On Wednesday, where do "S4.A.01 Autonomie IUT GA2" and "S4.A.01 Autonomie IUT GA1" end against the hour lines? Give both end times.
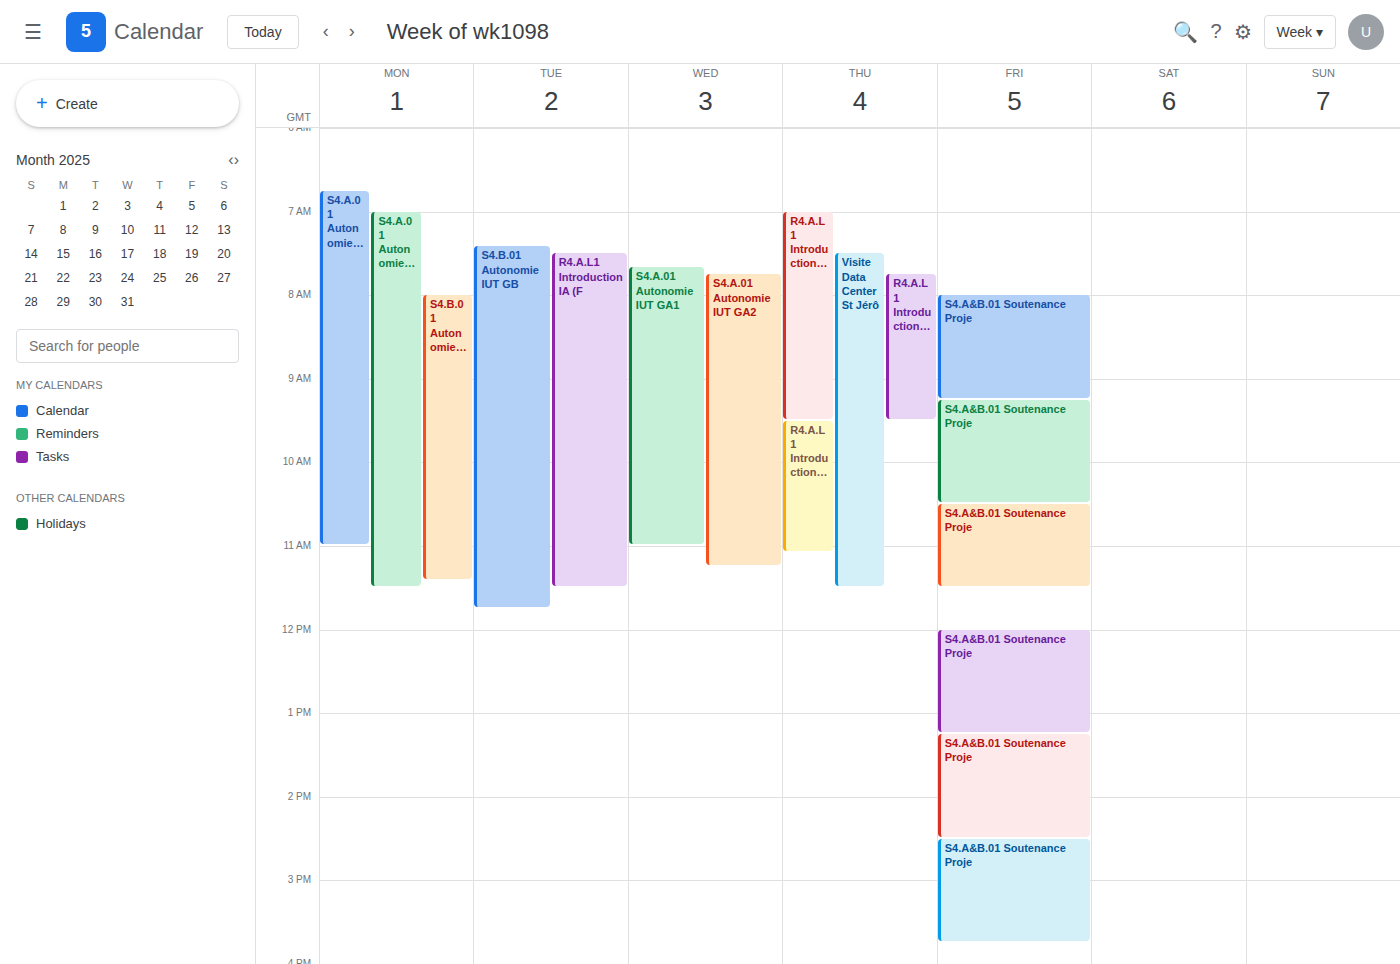
"S4.A.01 Autonomie IUT GA2": 11:15, neither: a quarter of the way from the 11:00 line to the 12:00 line. "S4.A.01 Autonomie IUT GA1": 11:00, exactly on the 11:00 line.